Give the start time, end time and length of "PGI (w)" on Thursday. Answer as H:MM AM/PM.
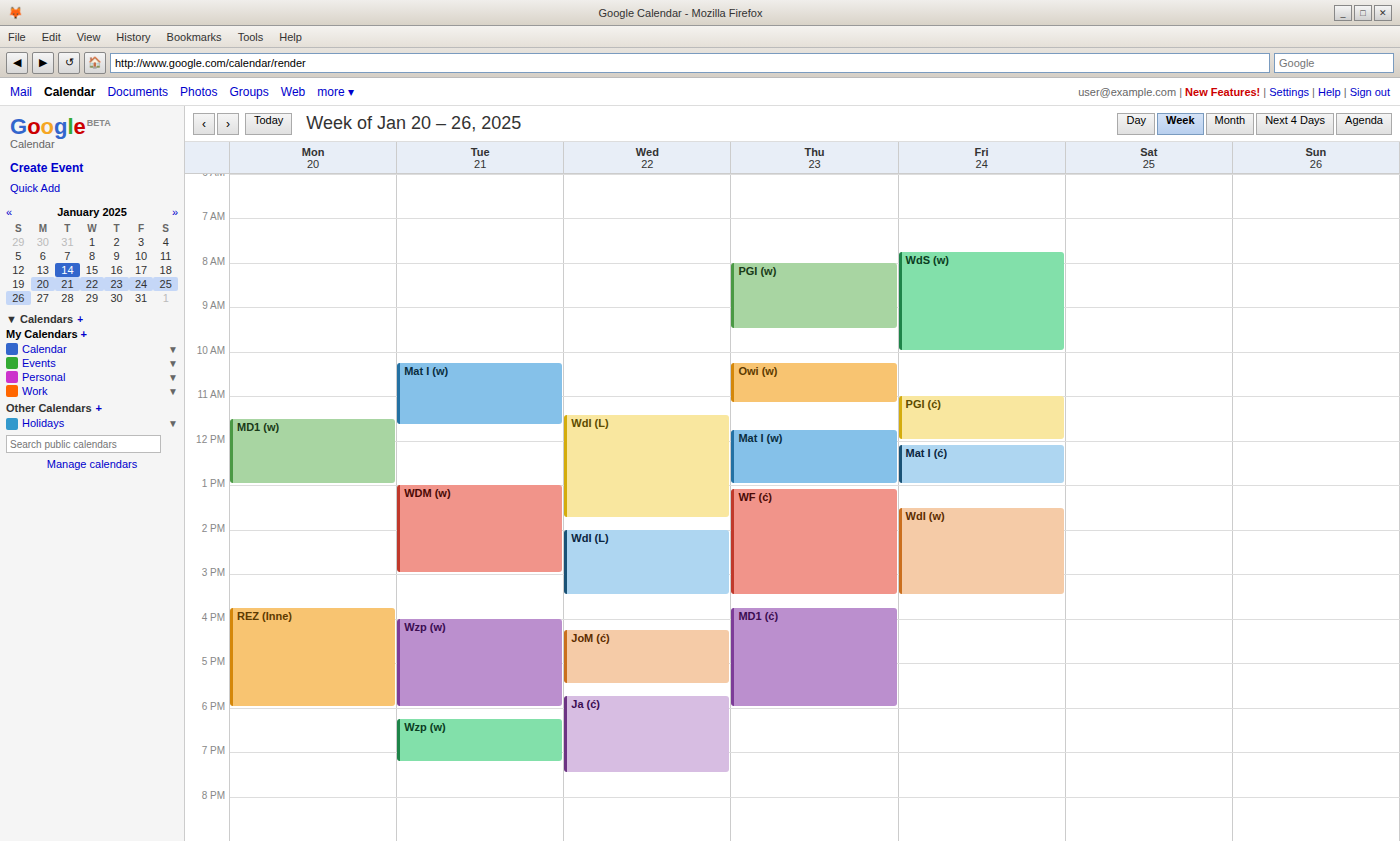
8:00 AM to 9:30 AM, 1 hour 30 minutes